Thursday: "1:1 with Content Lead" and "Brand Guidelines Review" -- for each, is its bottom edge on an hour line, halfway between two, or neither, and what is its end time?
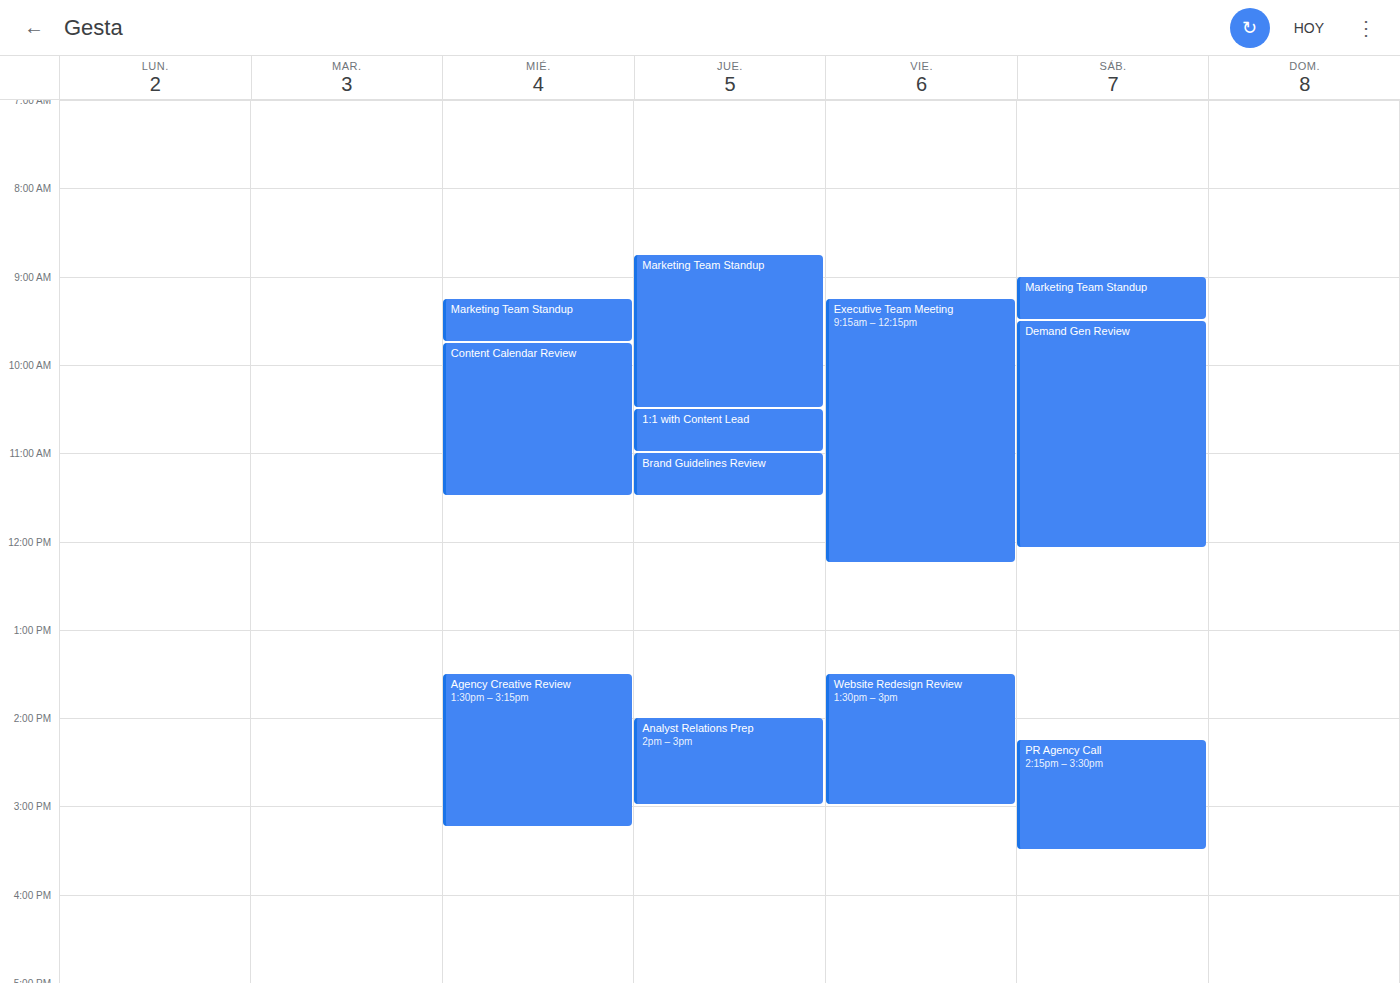
"1:1 with Content Lead": 11:00, exactly on the 11:00 line. "Brand Guidelines Review": 11:30, halfway between the 11:00 and 12:00 lines.